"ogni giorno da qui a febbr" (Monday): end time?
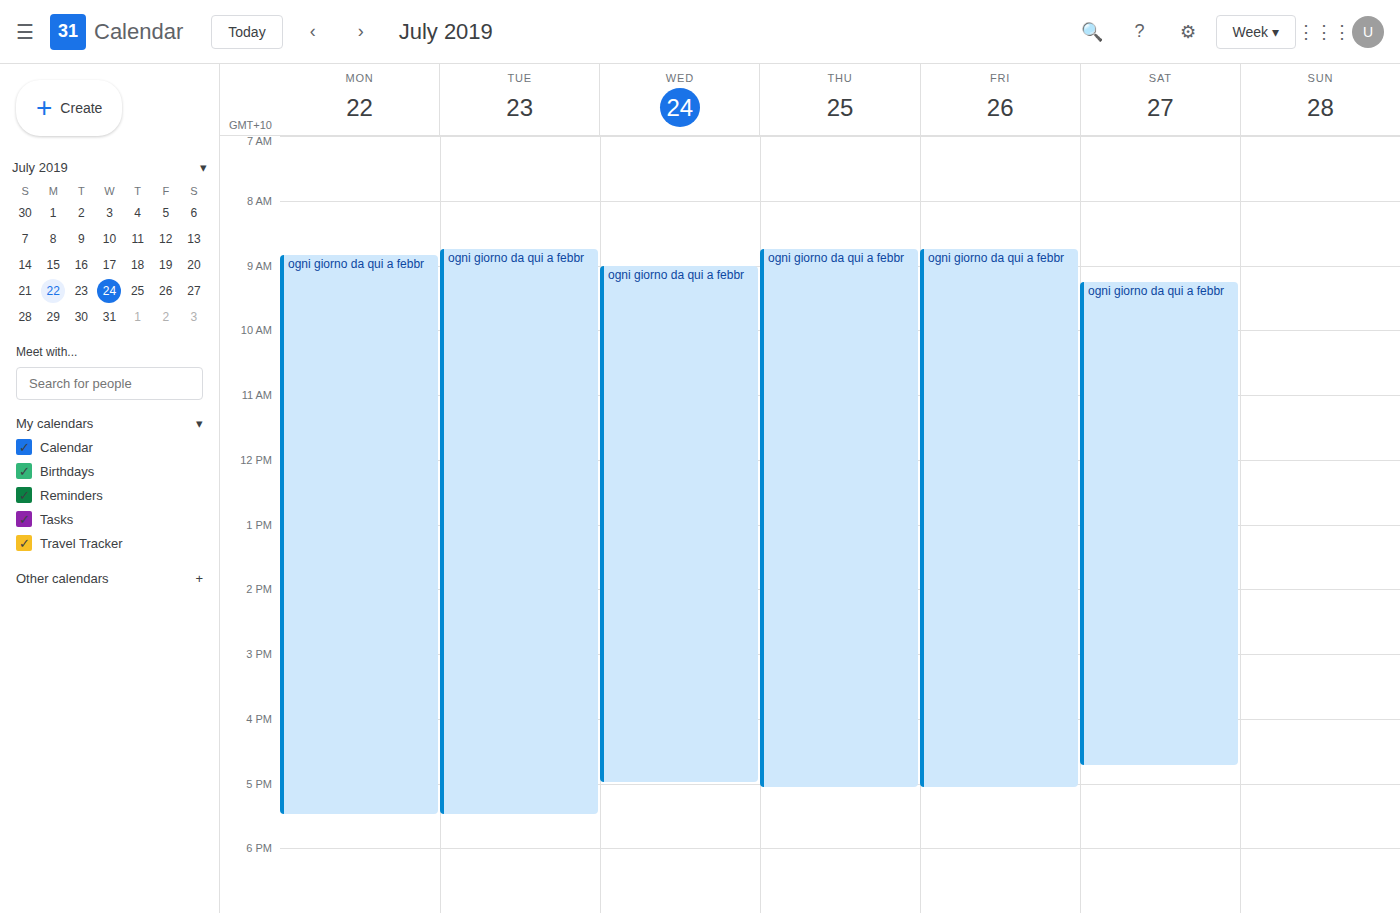
5:30 PM